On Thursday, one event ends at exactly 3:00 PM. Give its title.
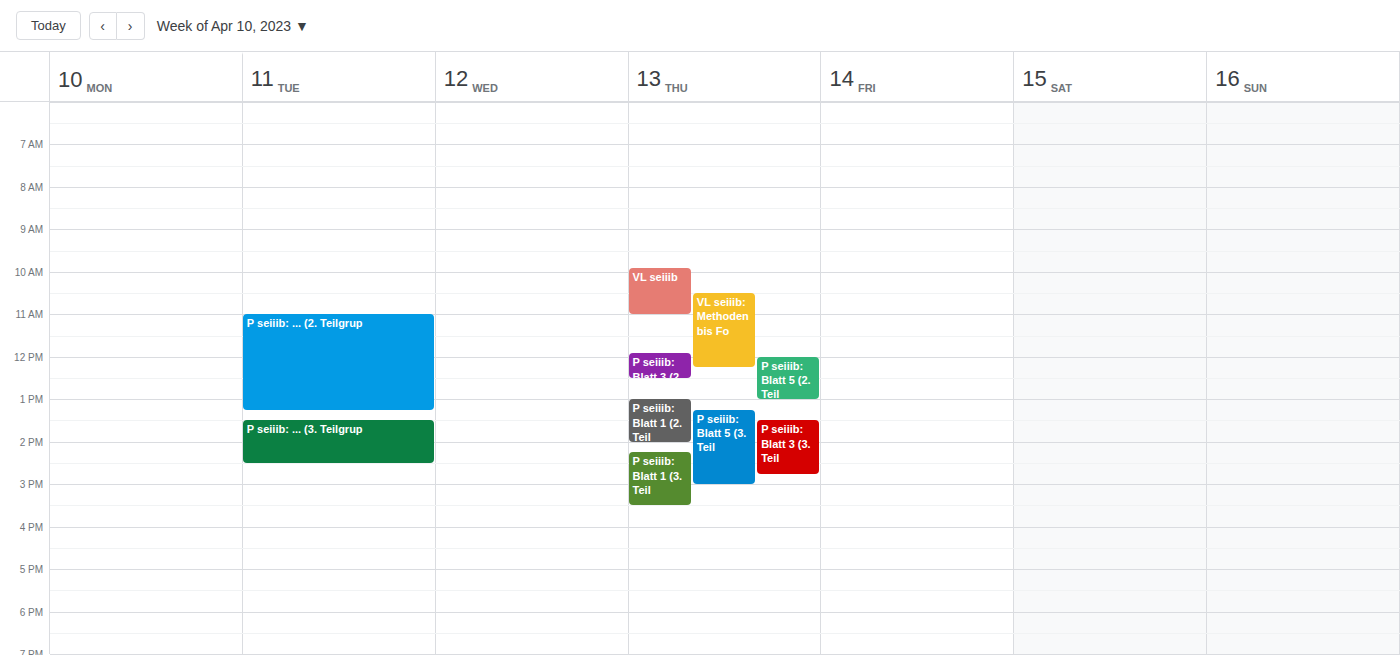
"P seiiib: Blatt 5 (3. Teil"